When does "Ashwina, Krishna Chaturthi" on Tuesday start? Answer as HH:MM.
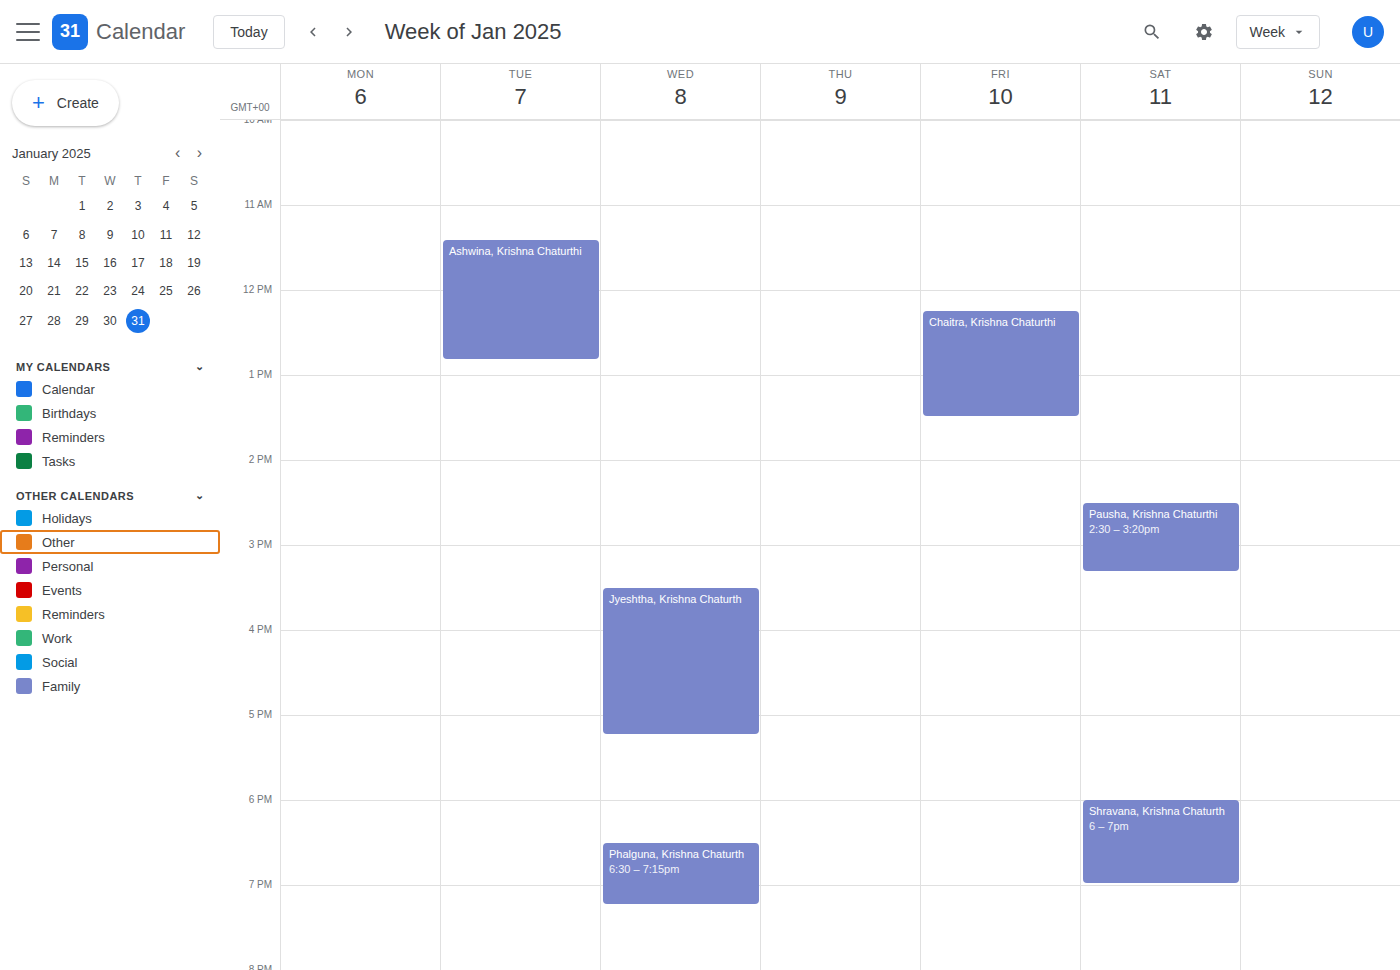
11:25